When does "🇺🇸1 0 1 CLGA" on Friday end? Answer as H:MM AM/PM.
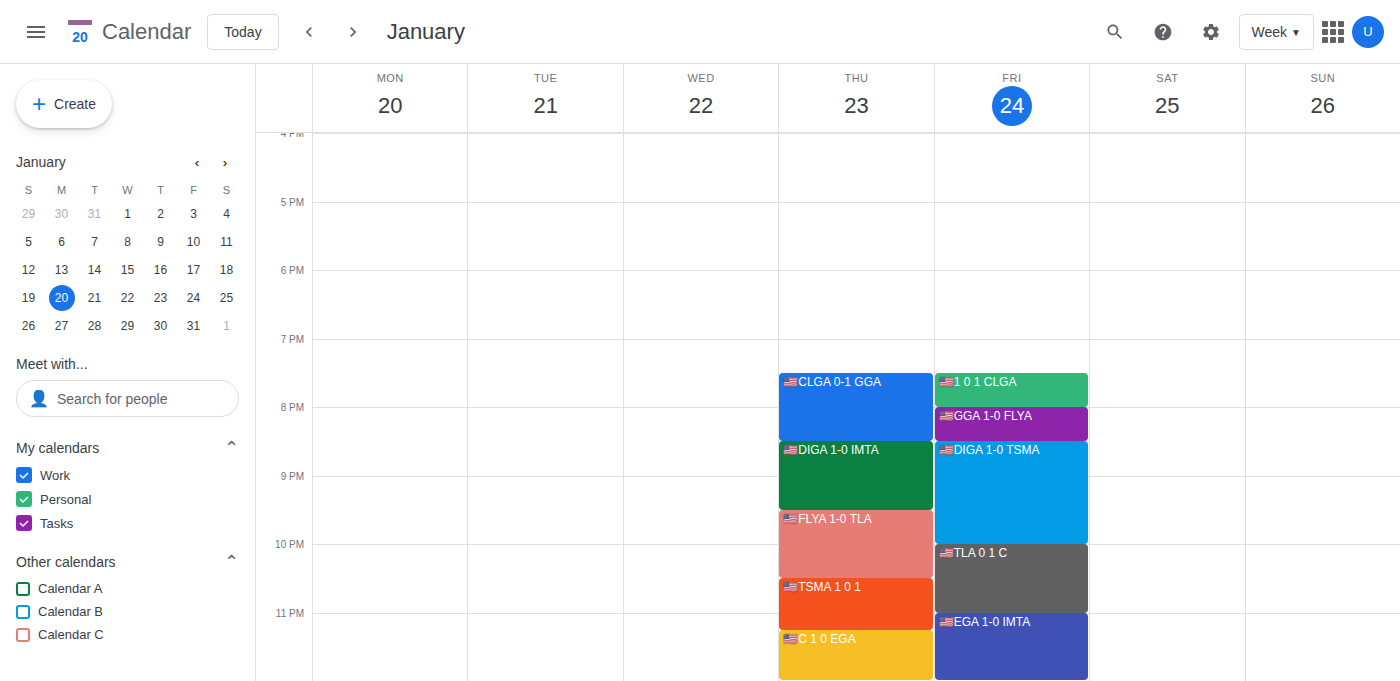
8:00 PM